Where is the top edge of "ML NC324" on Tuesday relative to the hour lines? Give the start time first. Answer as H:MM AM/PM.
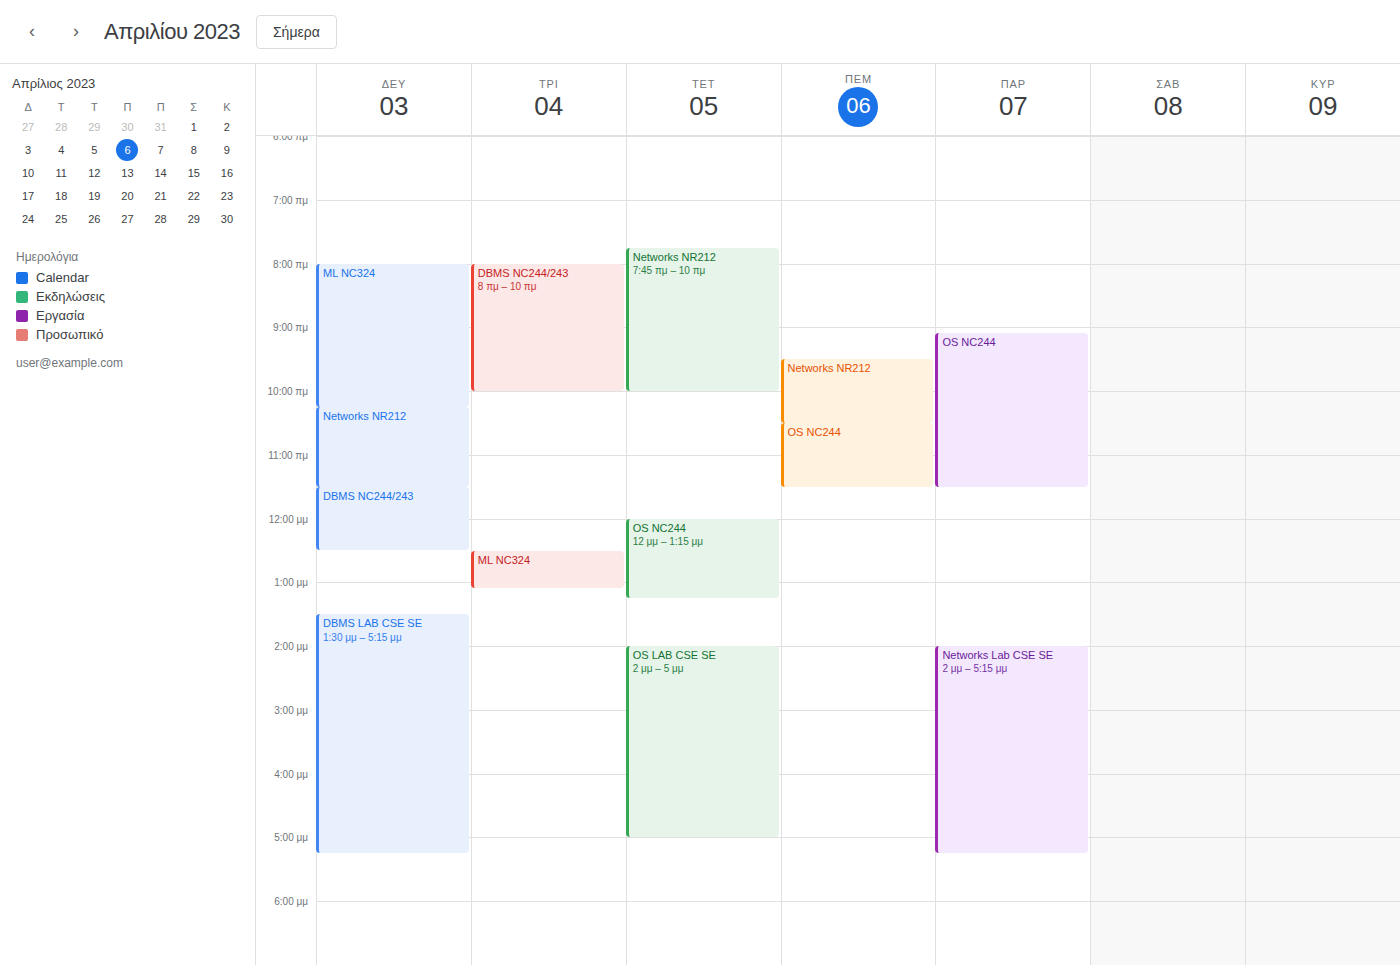
12:30 PM -- halfway between the 12 PM and 1 PM lines.